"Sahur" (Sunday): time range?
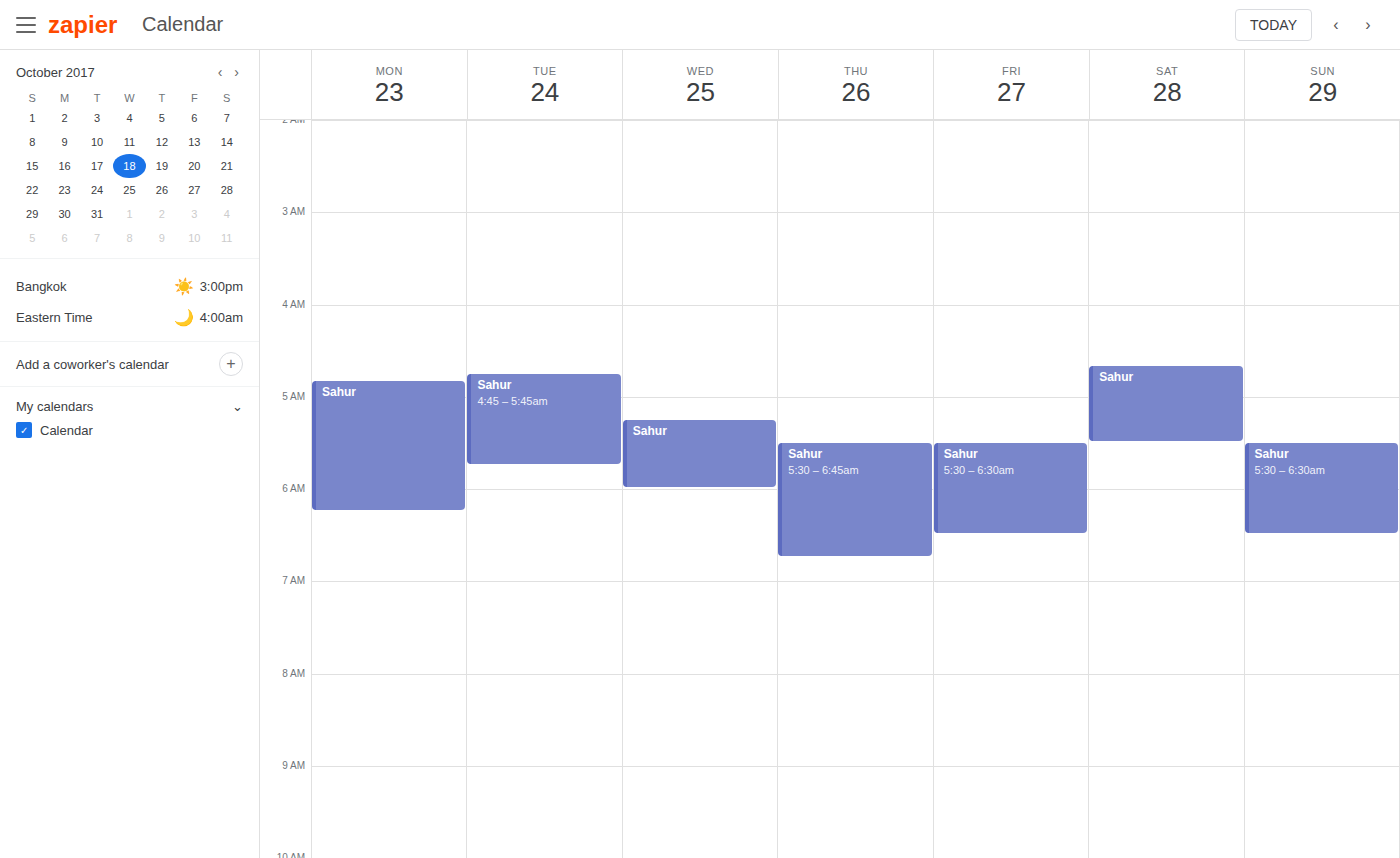
5:30 AM to 6:30 AM